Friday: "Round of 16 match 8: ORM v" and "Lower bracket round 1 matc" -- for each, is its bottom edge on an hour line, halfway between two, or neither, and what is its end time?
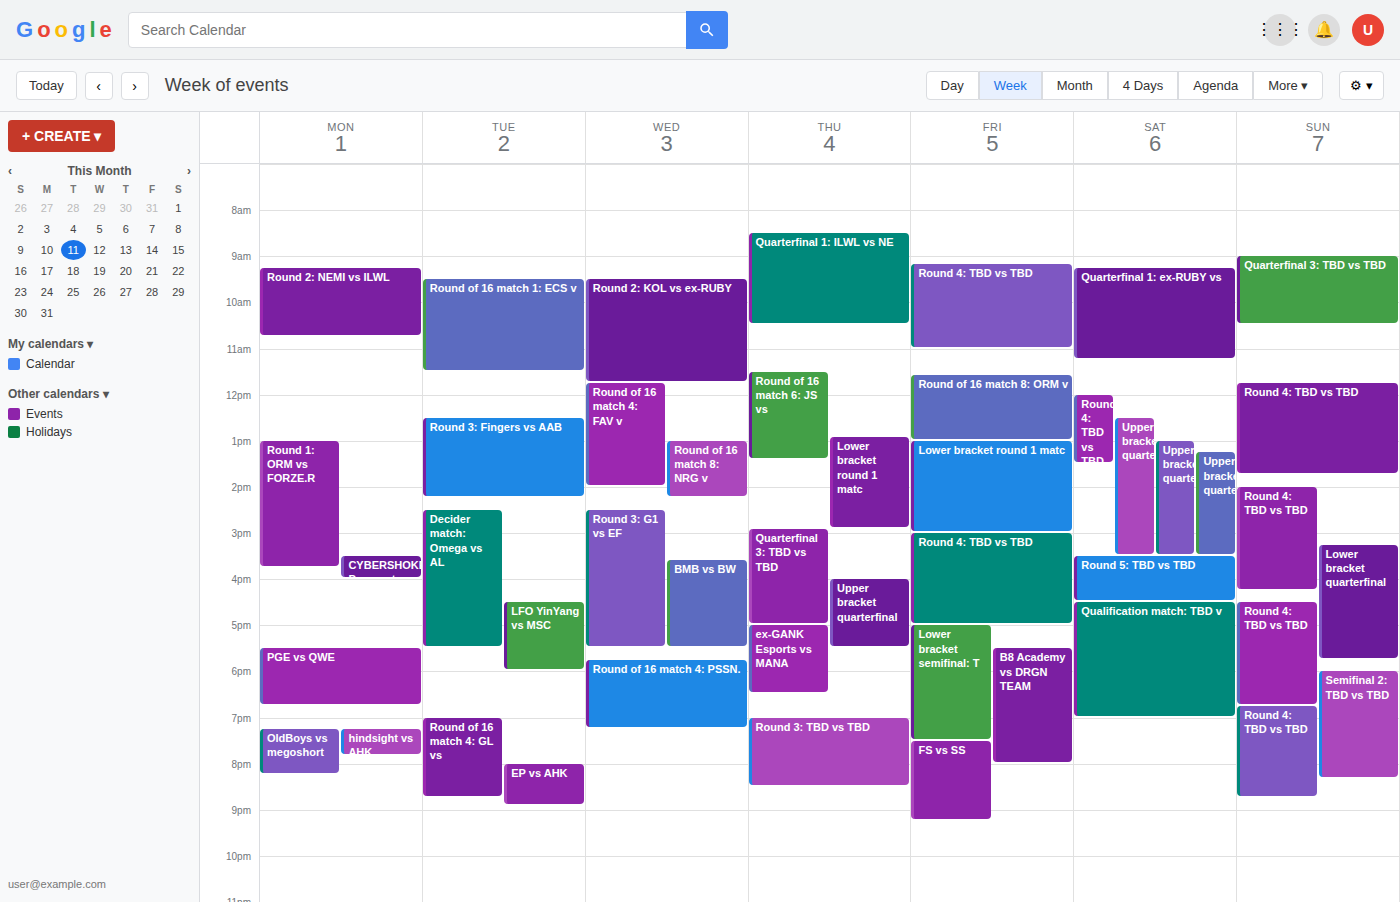
"Round of 16 match 8: ORM v": 1:00 PM, exactly on the 1 PM line. "Lower bracket round 1 matc": 3:00 PM, exactly on the 3 PM line.